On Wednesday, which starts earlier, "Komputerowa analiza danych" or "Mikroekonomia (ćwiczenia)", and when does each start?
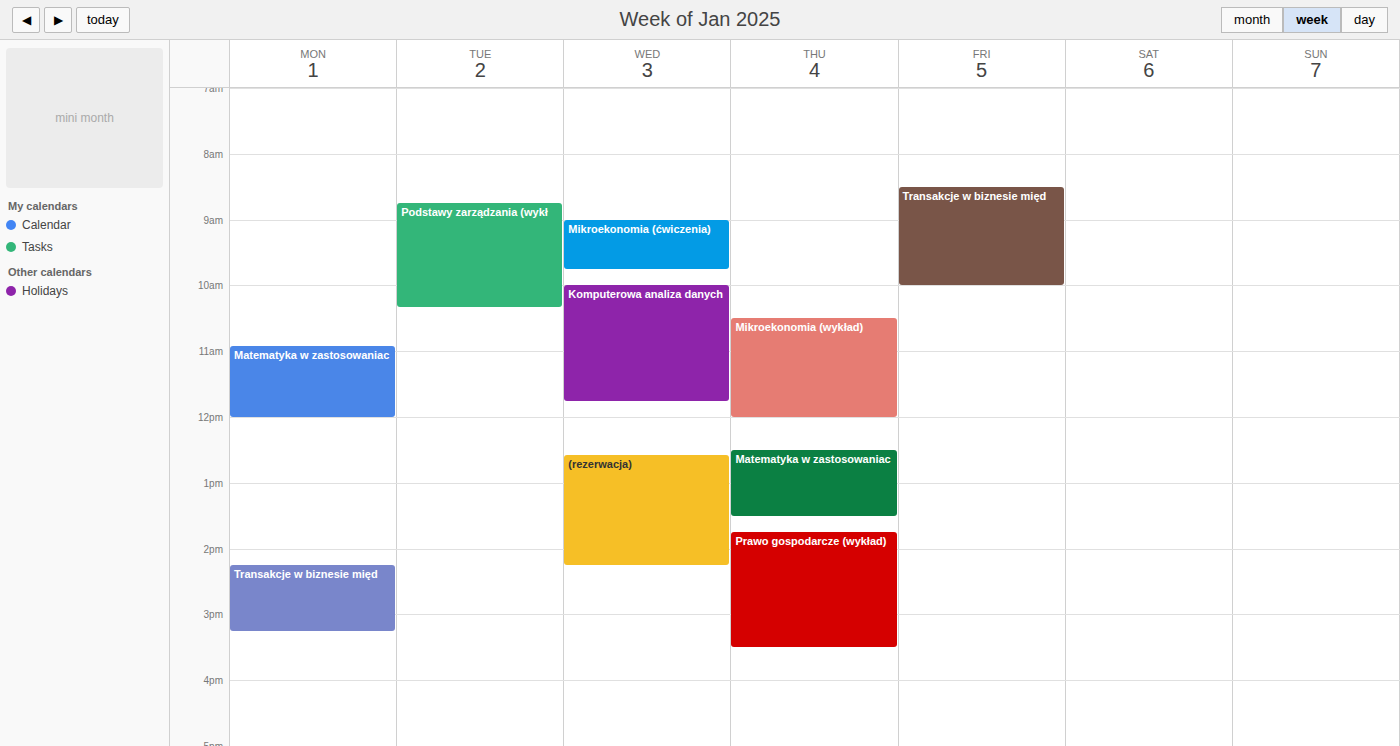
"Mikroekonomia (ćwiczenia)" 09:00; "Komputerowa analiza danych" 10:00.